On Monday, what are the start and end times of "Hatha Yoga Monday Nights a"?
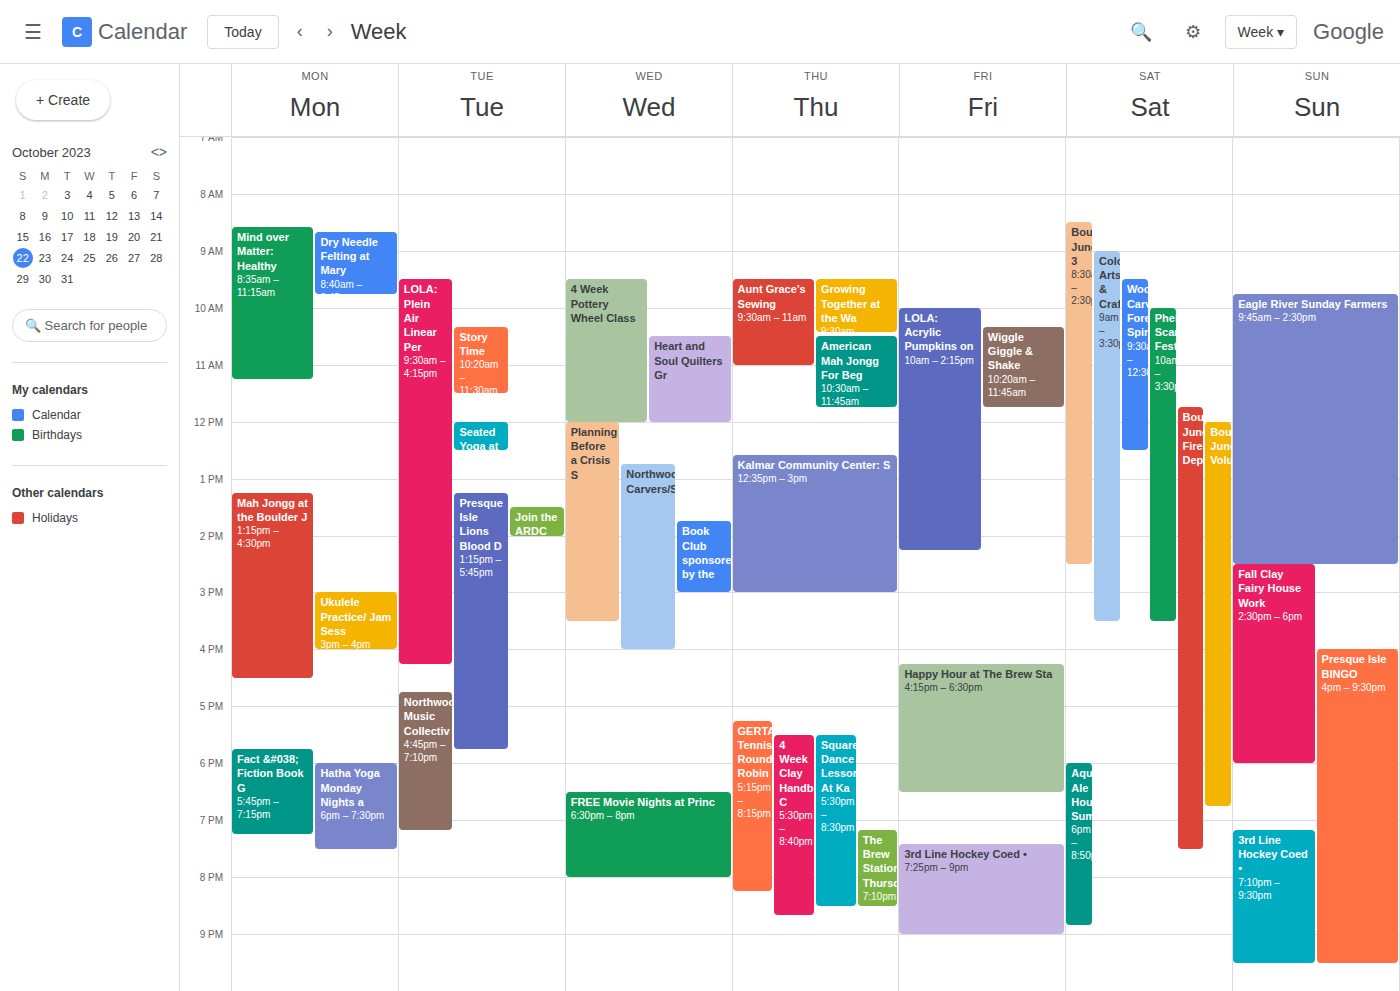
6:00 PM to 7:30 PM